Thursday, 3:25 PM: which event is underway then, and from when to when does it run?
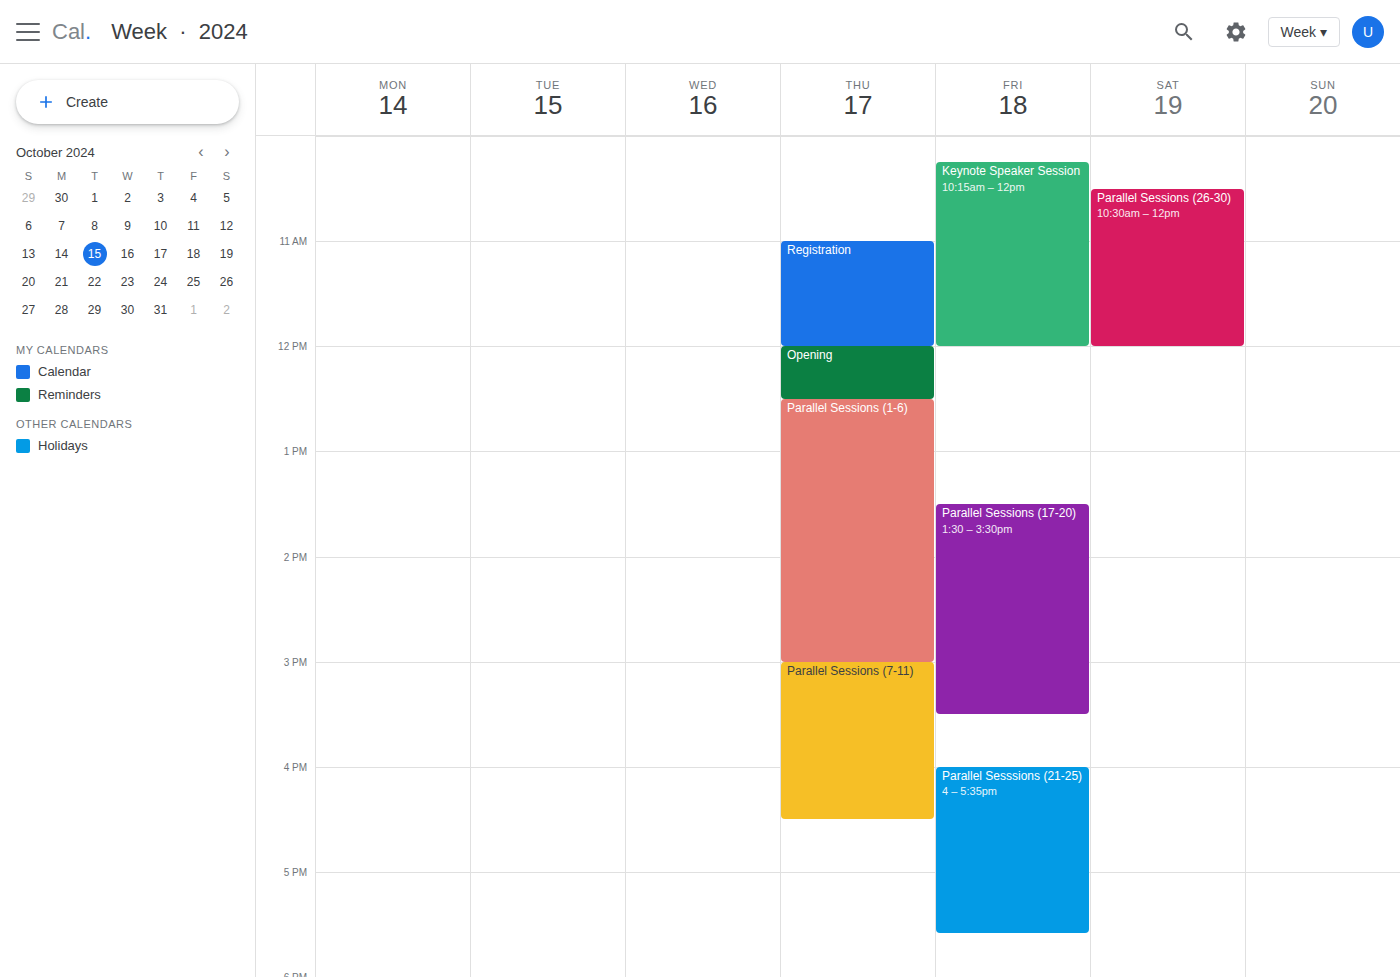
"Parallel Sessions (7-11)", 3:00 PM to 4:30 PM